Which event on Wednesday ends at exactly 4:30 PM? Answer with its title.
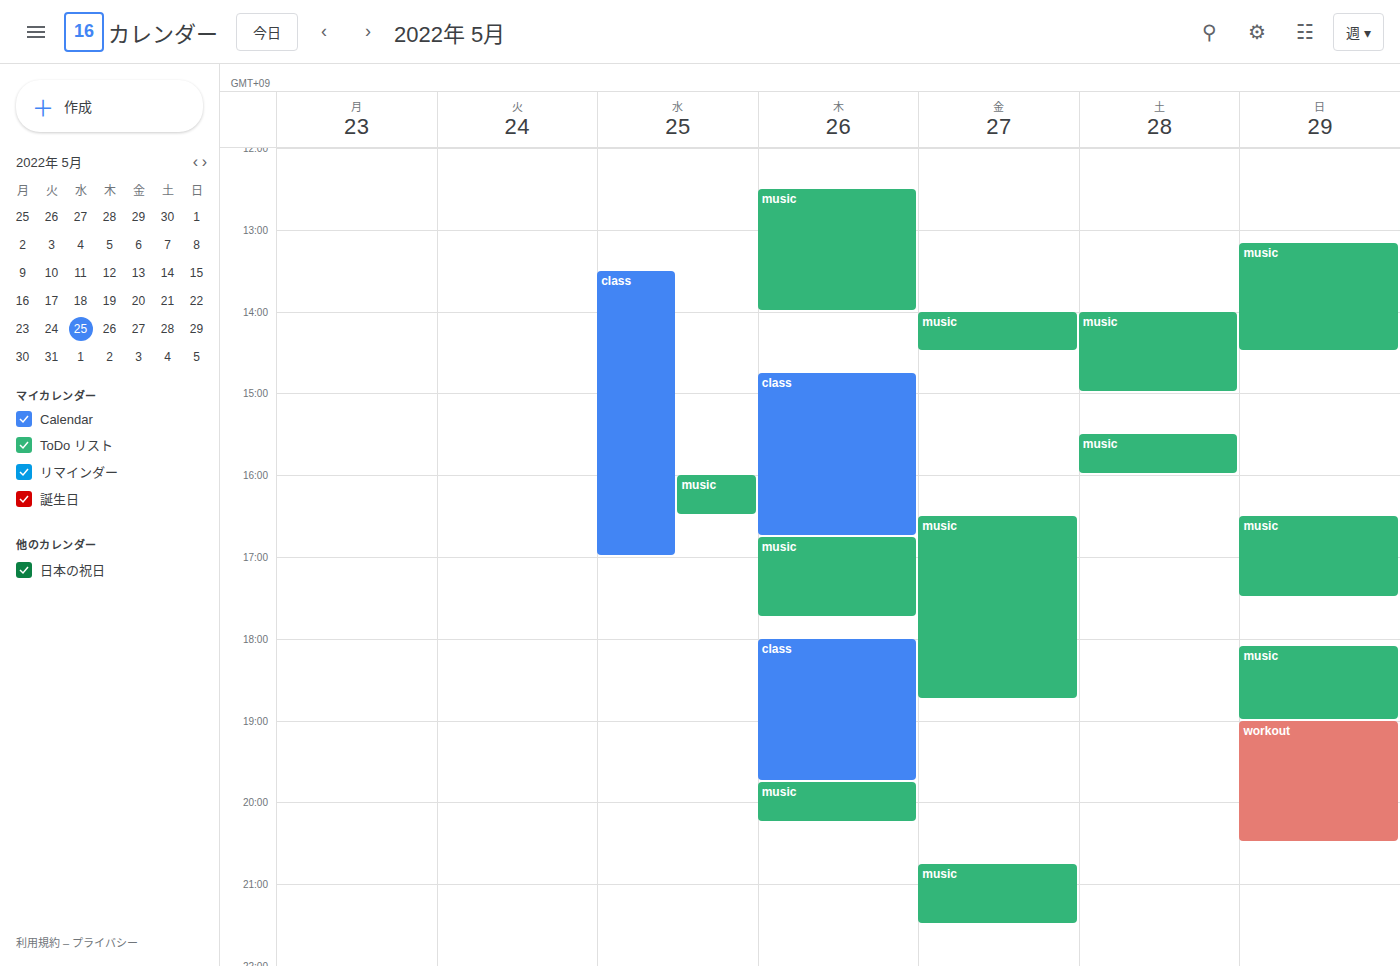
"music"